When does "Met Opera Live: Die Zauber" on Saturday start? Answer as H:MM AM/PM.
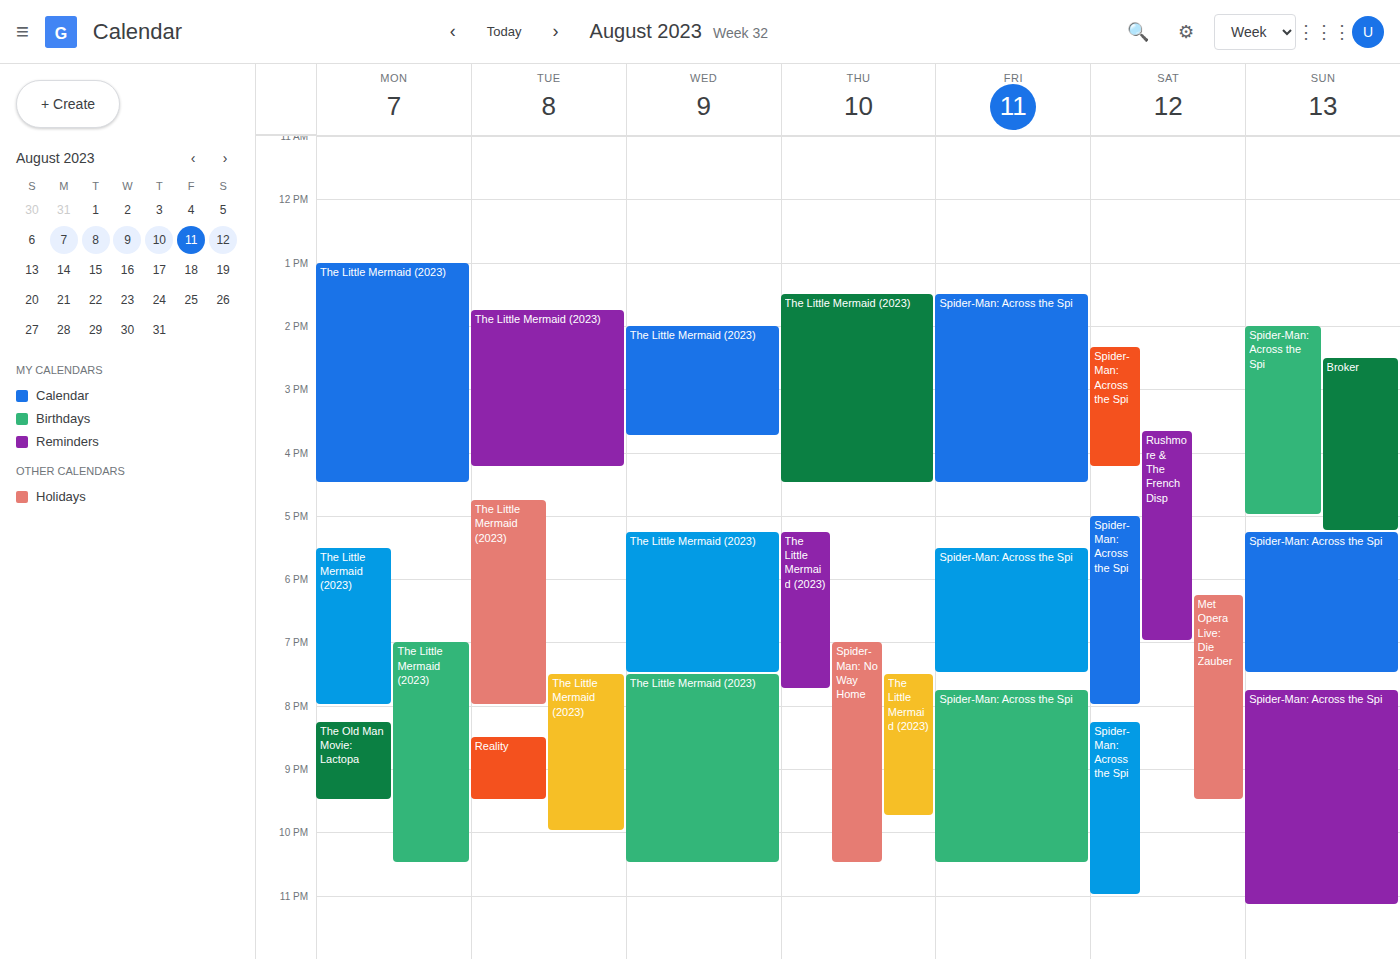
6:15 PM